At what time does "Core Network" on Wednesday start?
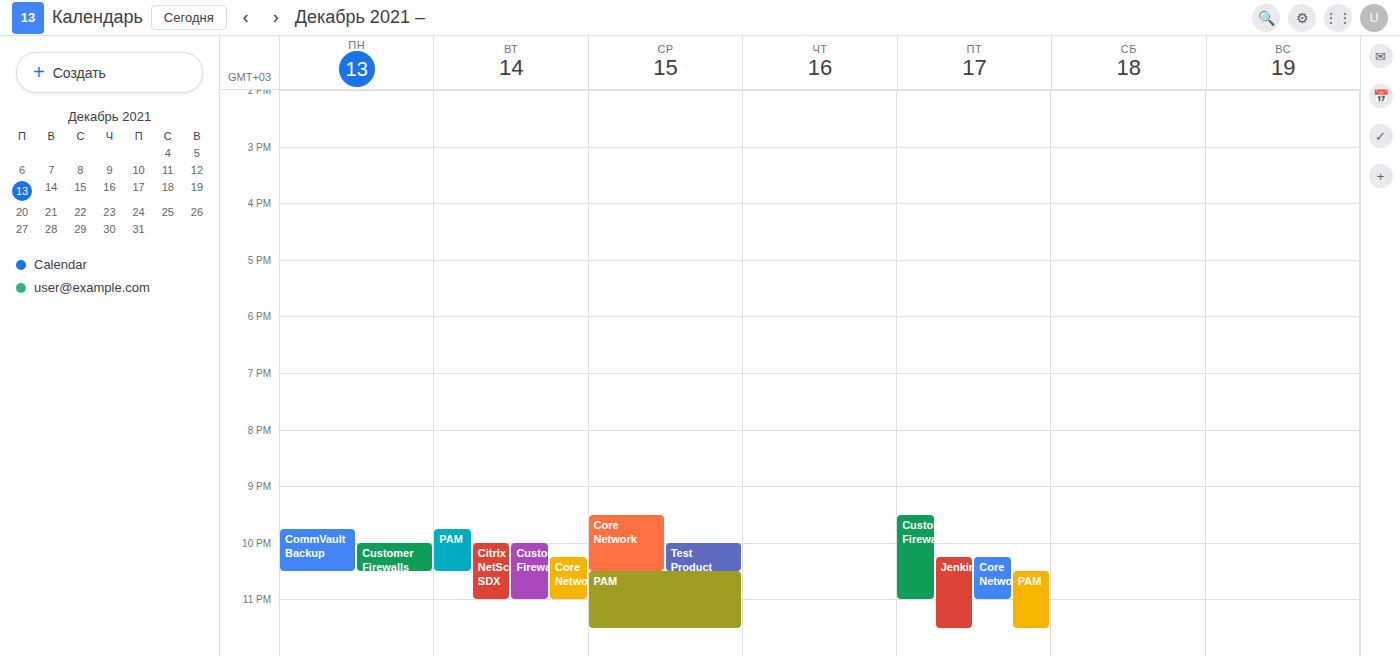
9:30 PM